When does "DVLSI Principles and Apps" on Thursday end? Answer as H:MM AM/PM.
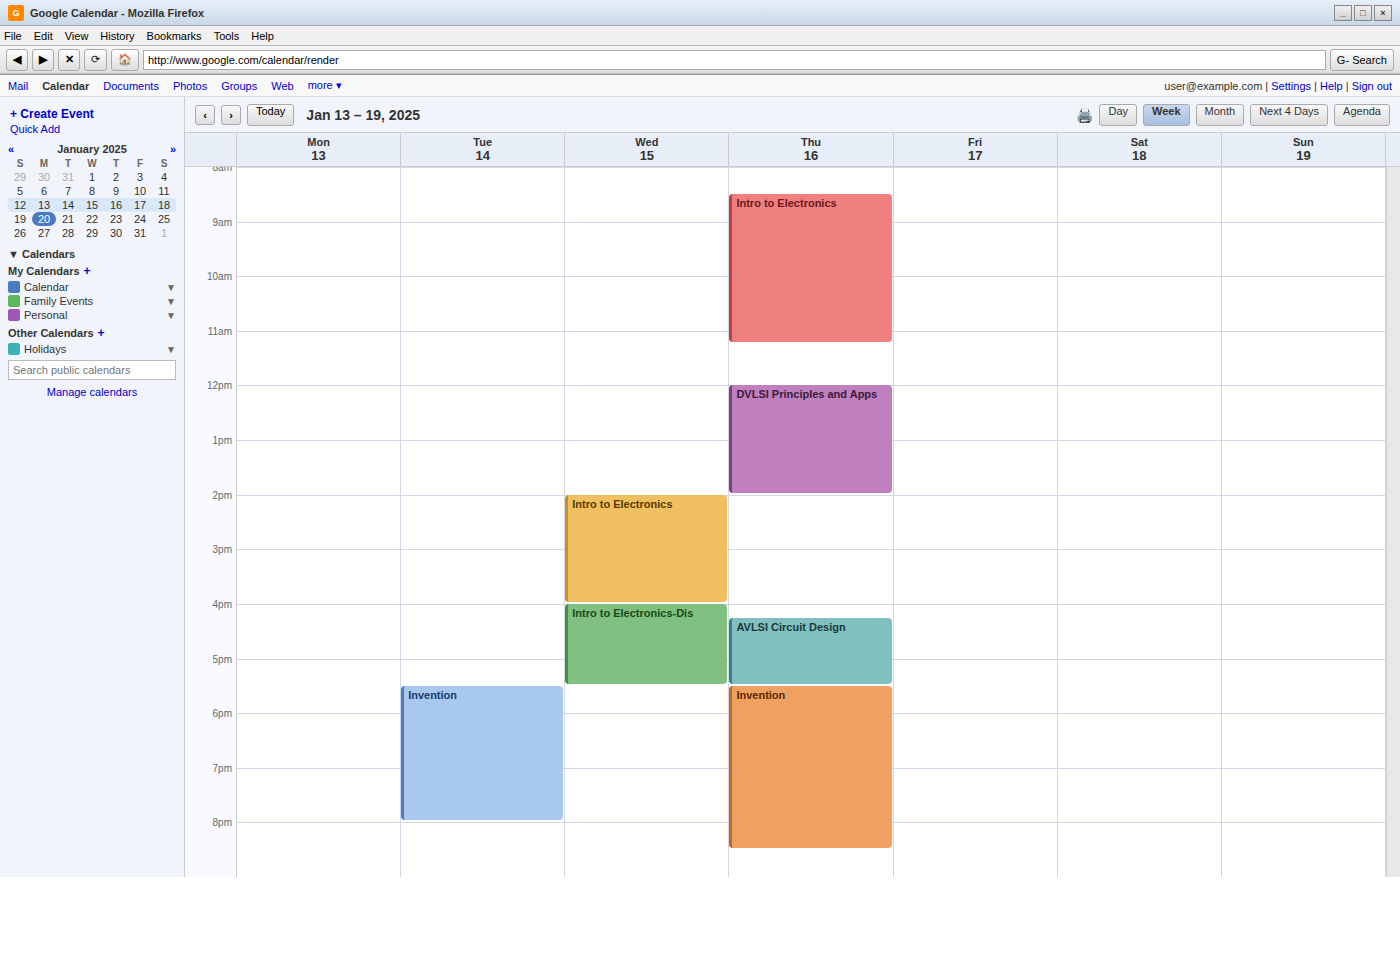
2:00 PM